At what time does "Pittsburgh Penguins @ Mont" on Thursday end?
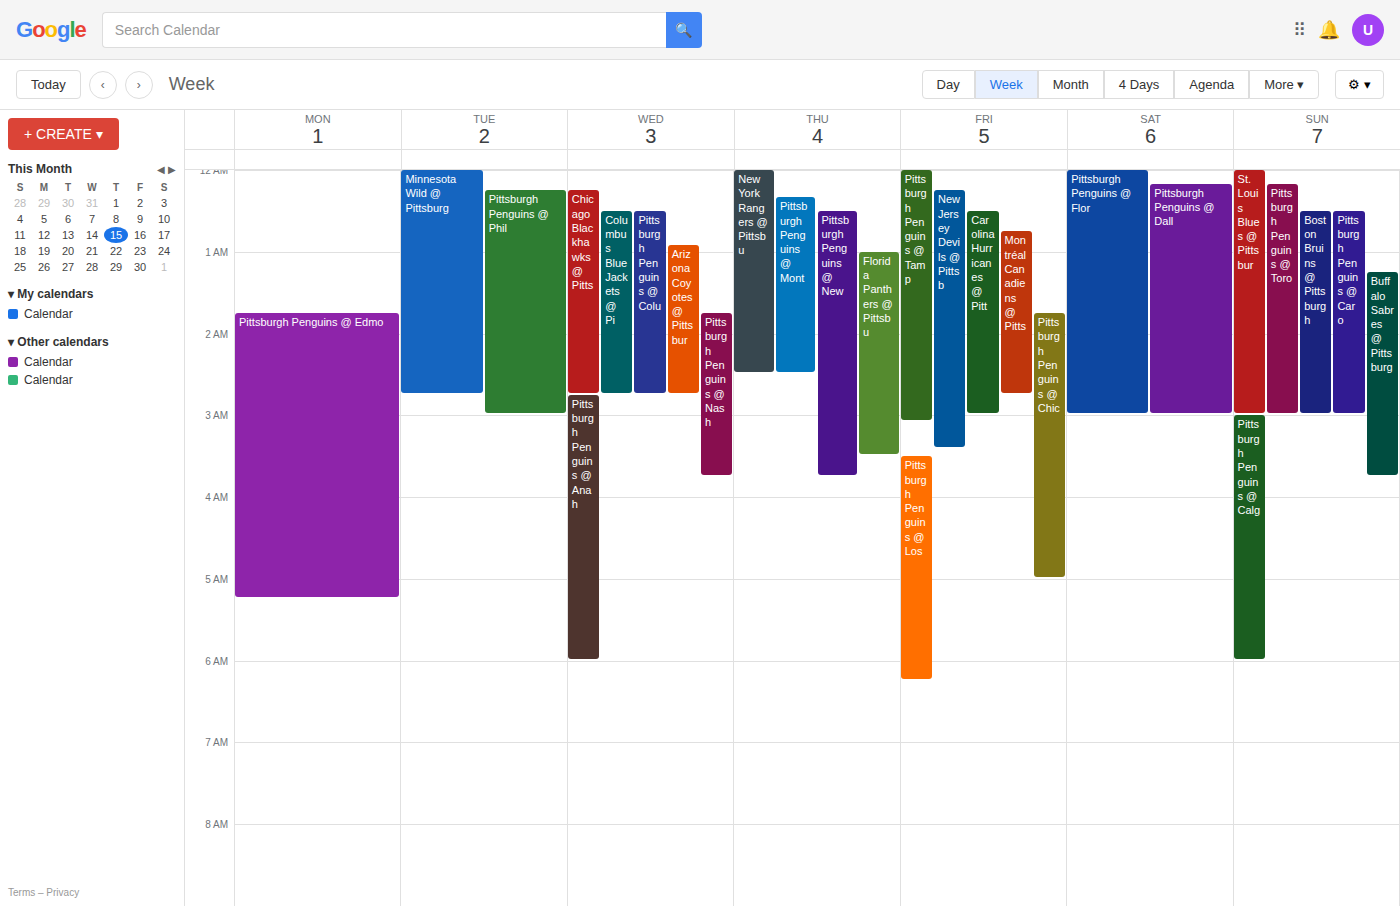
2:30 AM